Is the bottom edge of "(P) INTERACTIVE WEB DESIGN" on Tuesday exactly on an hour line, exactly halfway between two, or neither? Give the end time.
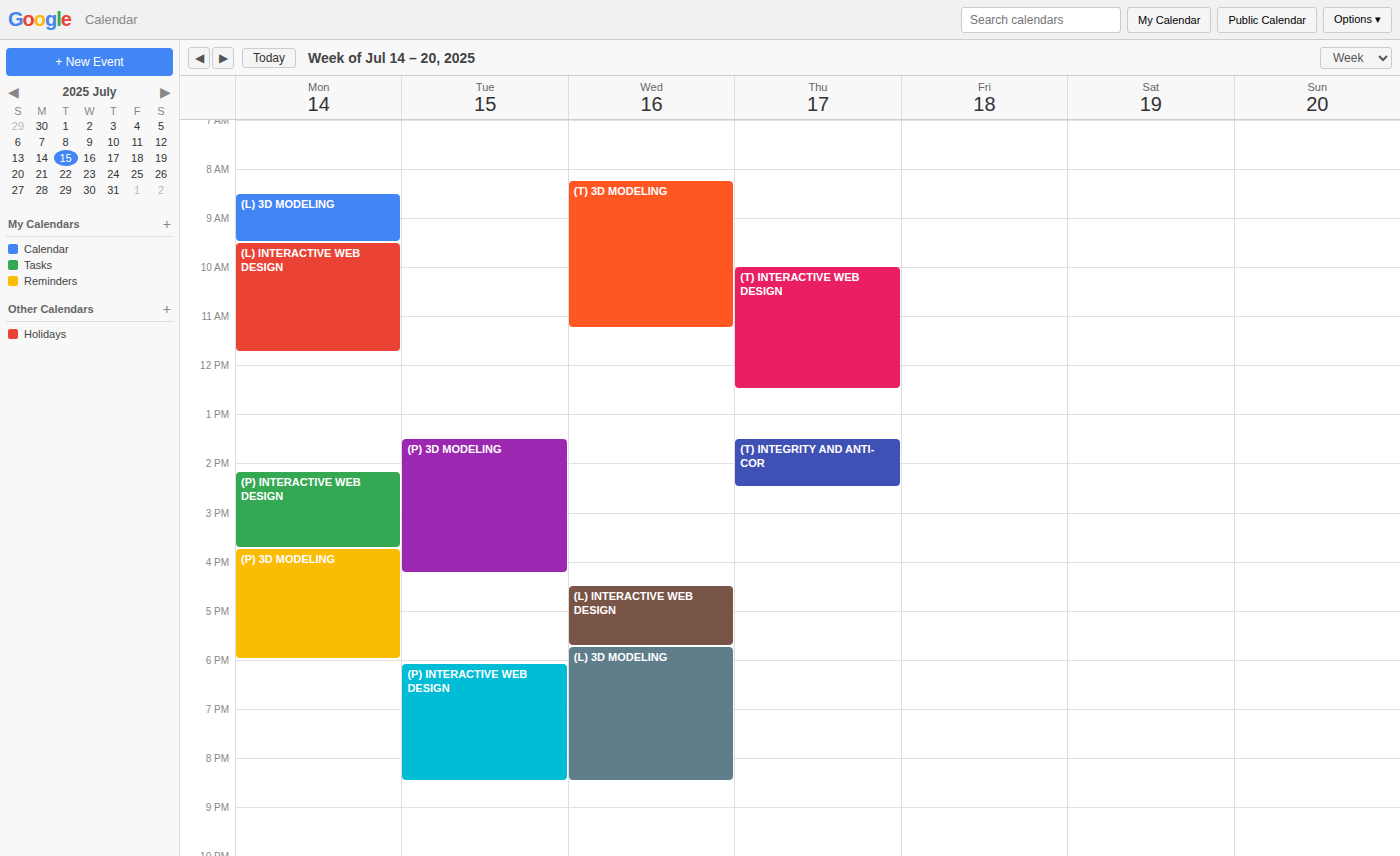
8:30 PM -- halfway between the 8 PM and 9 PM lines.